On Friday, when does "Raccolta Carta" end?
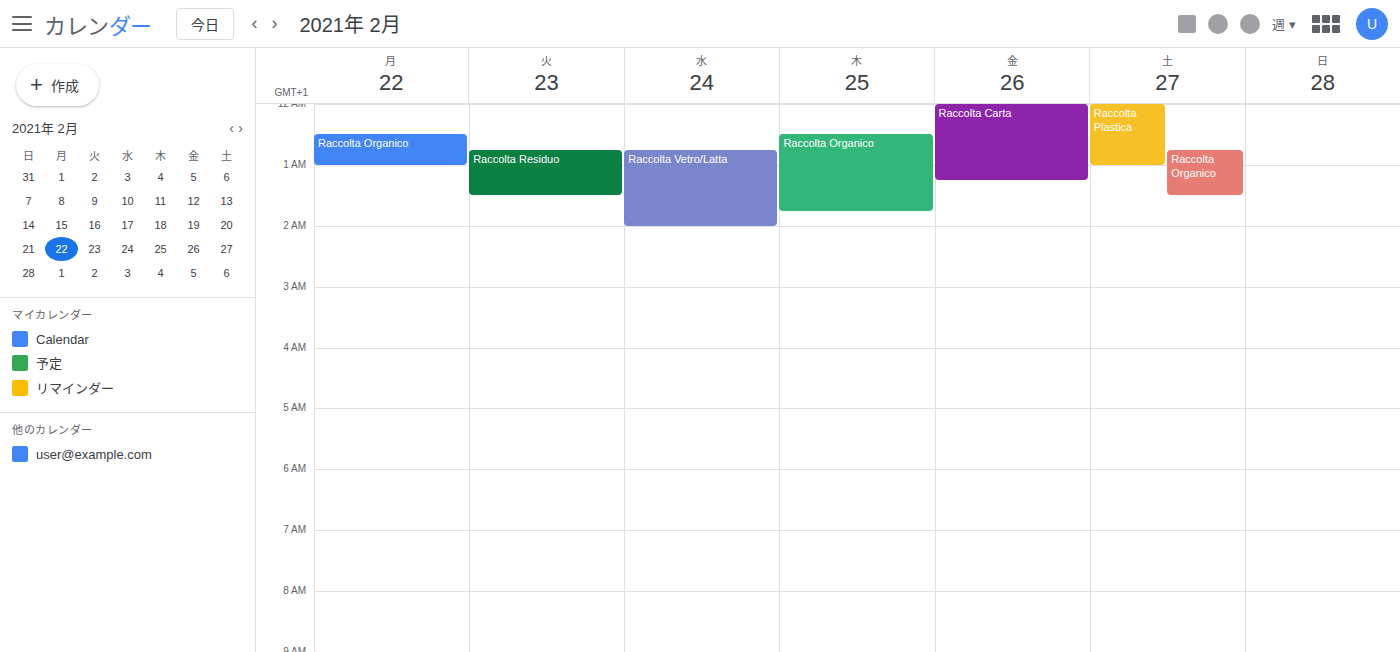
01:15